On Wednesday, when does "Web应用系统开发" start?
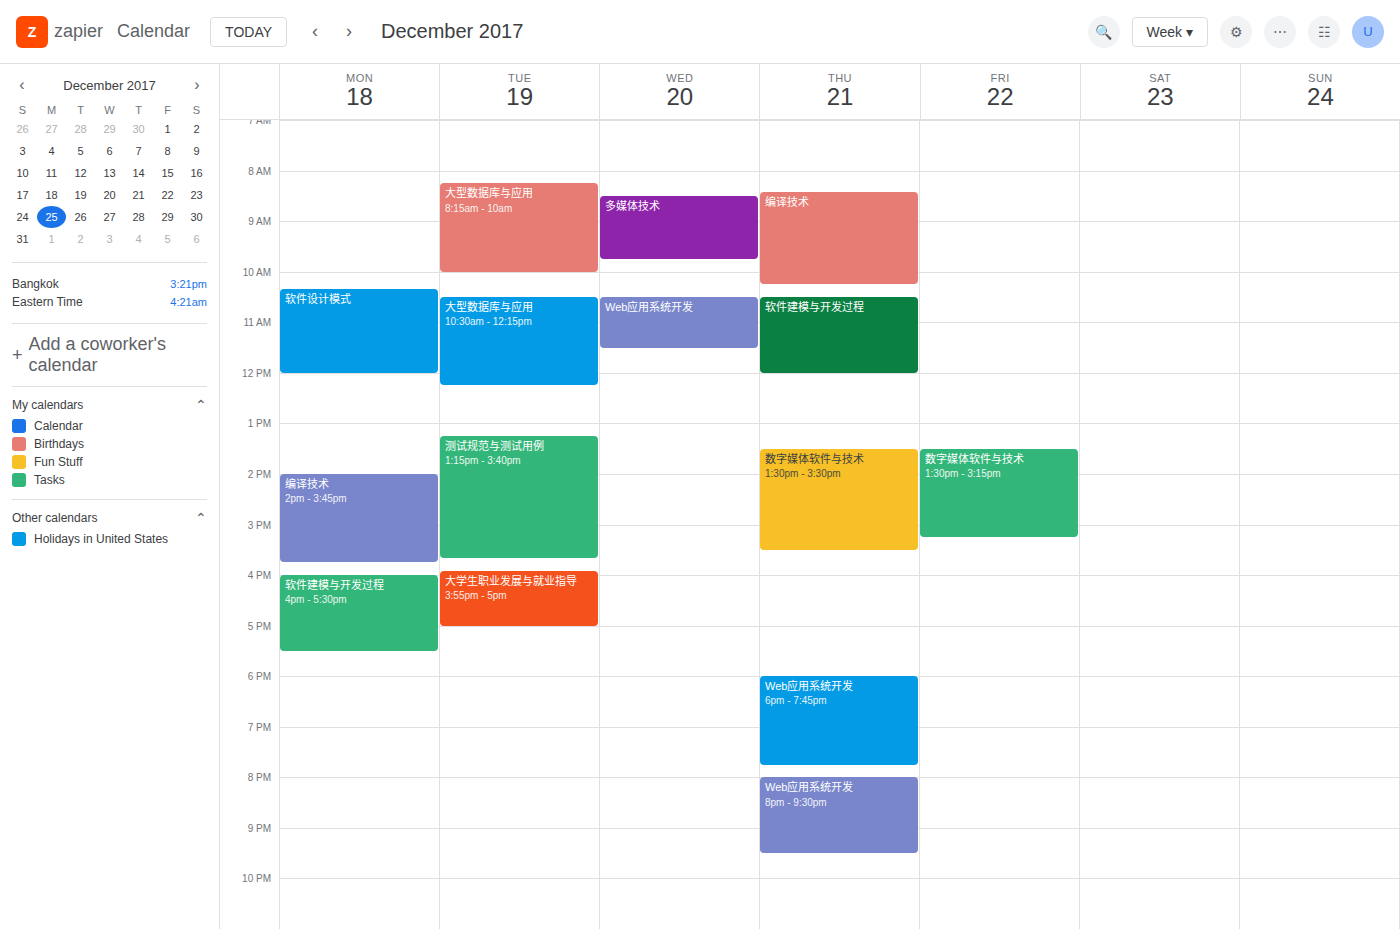
10:30 AM